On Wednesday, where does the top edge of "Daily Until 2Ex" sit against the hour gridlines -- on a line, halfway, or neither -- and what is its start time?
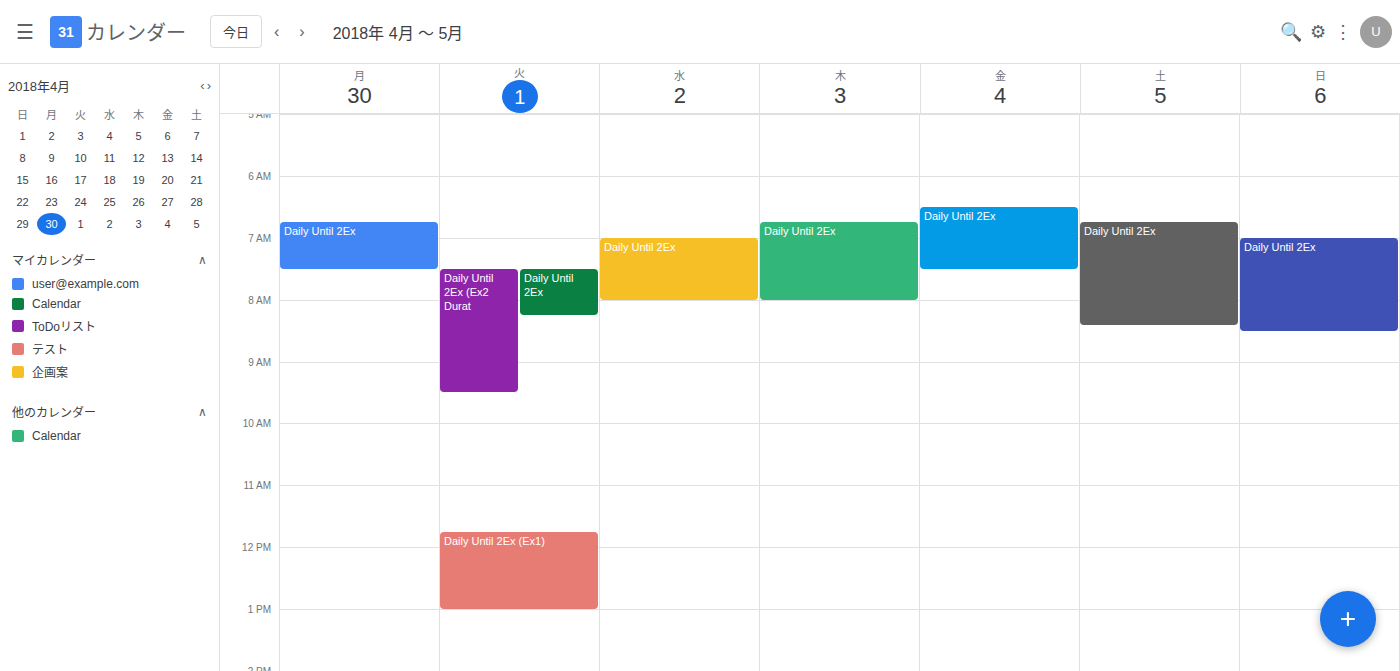
07:00 -- exactly on the 07:00 line.